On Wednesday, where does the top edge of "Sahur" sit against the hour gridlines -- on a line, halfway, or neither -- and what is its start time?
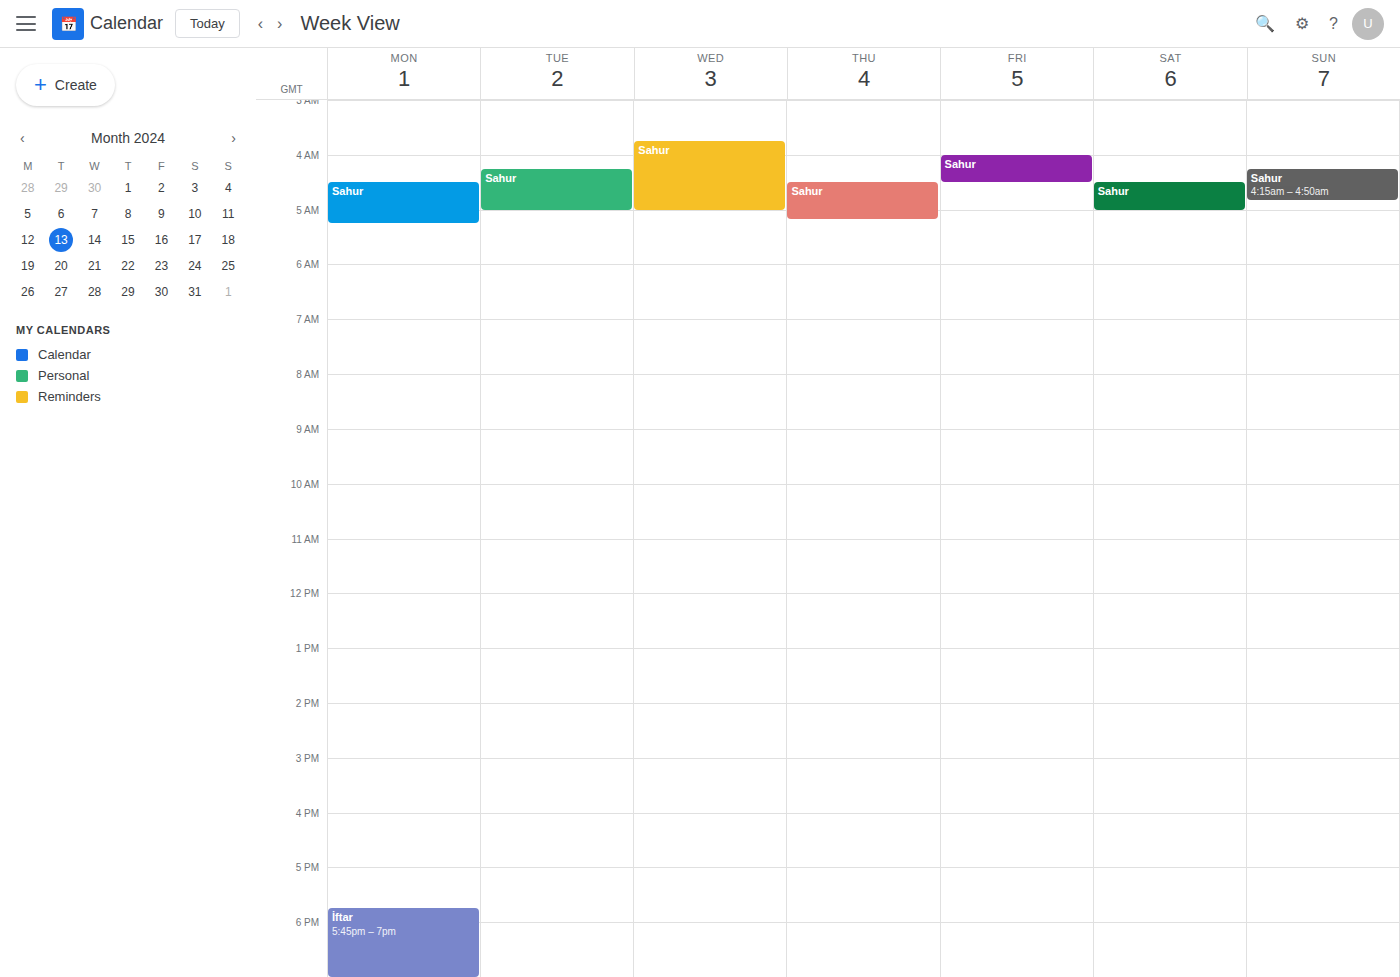
3:45 AM -- neither: three quarters of the way from the 3 AM line to the 4 AM line.